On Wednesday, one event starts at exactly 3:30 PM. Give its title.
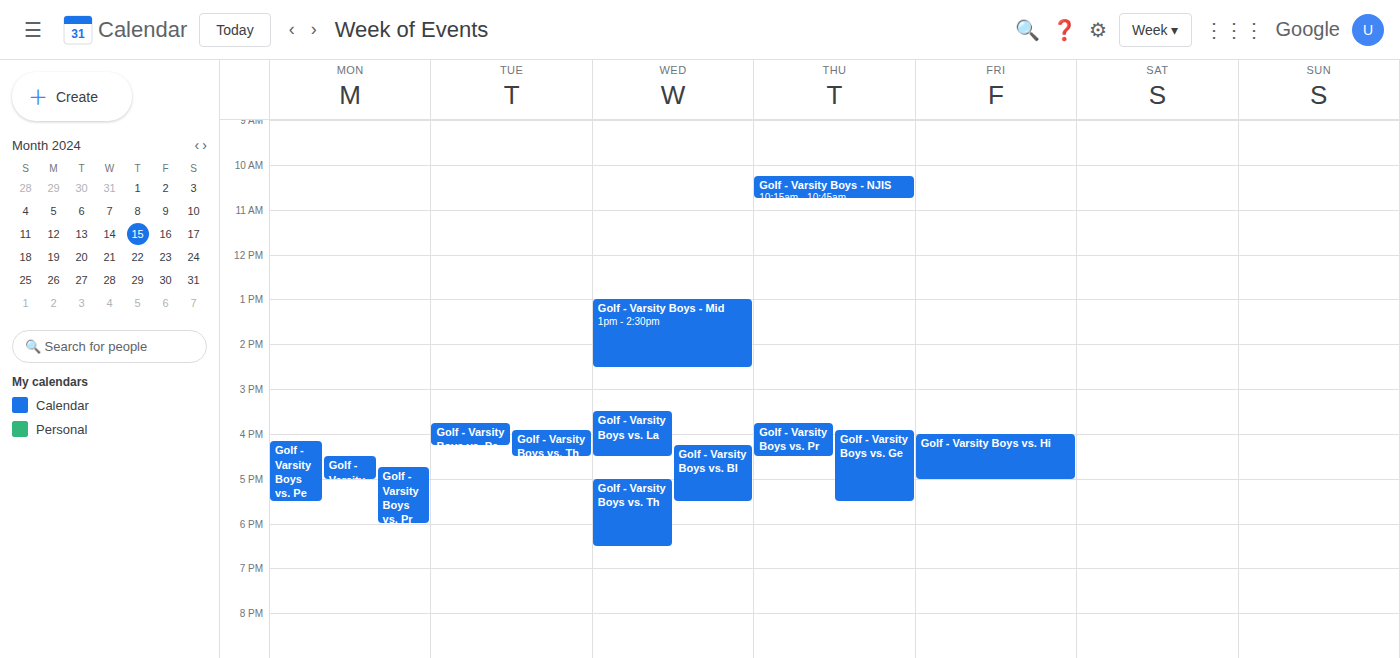
"Golf - Varsity Boys vs. La"